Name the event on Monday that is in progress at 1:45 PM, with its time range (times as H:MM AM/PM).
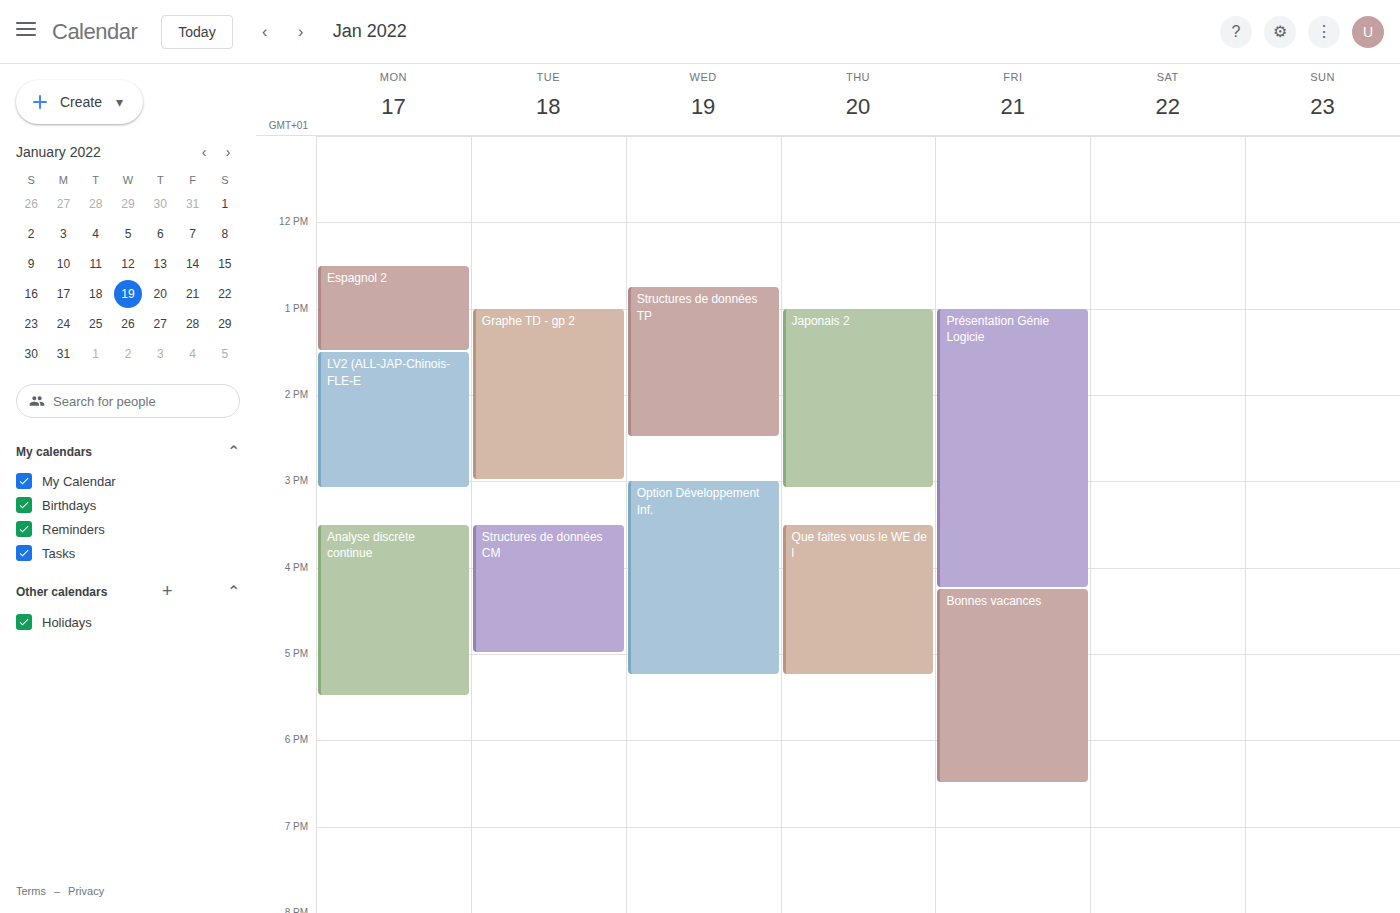
"LV2 (ALL-JAP-Chinois-FLE-E", 1:30 PM to 3:05 PM